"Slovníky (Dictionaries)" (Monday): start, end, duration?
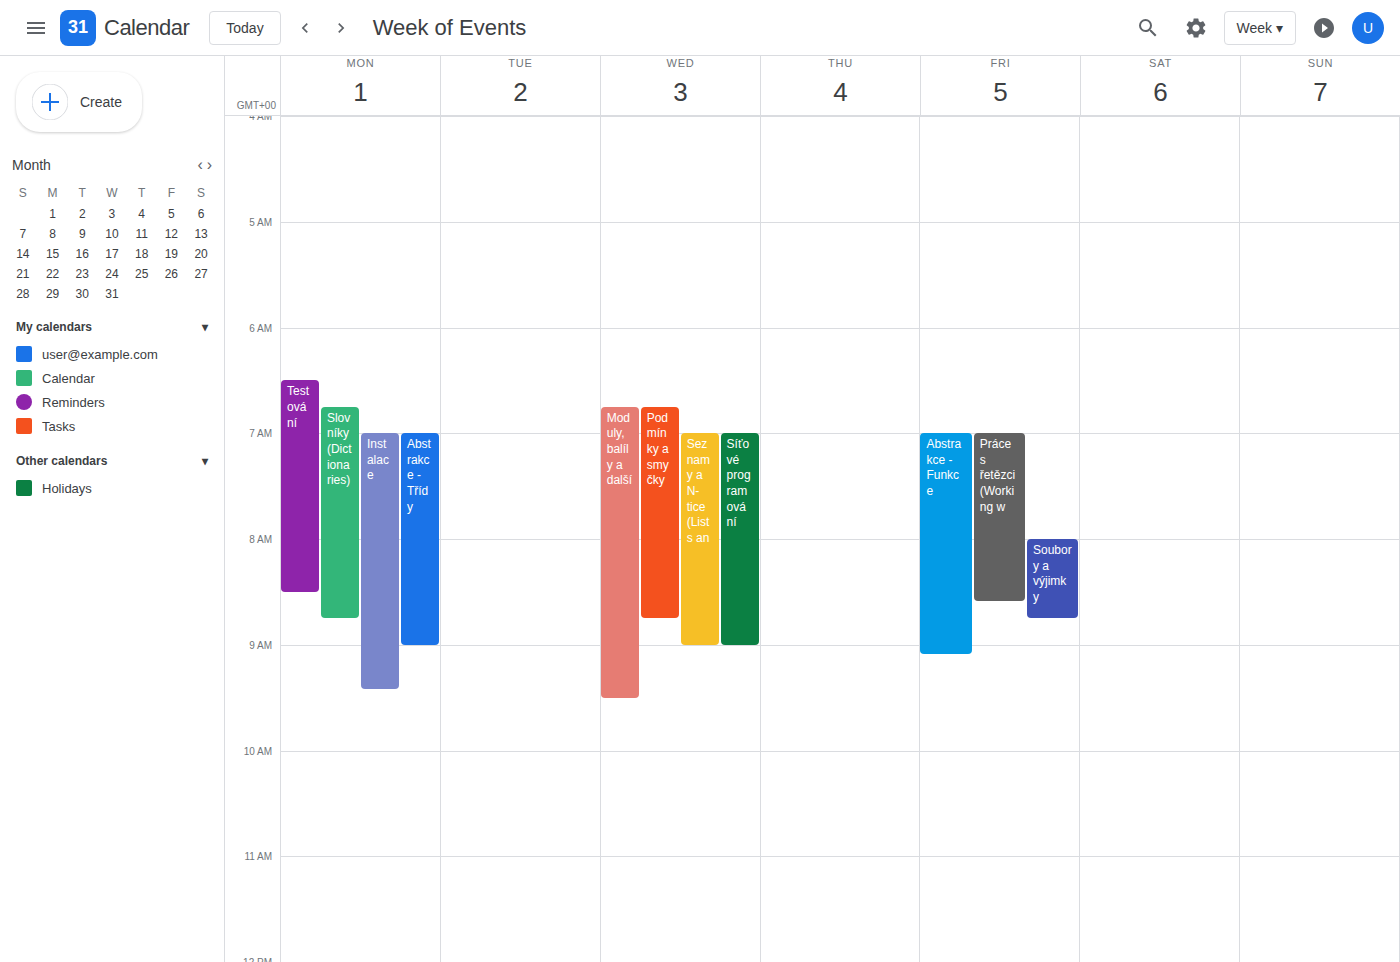
6:45 AM to 8:45 AM, 2 hours